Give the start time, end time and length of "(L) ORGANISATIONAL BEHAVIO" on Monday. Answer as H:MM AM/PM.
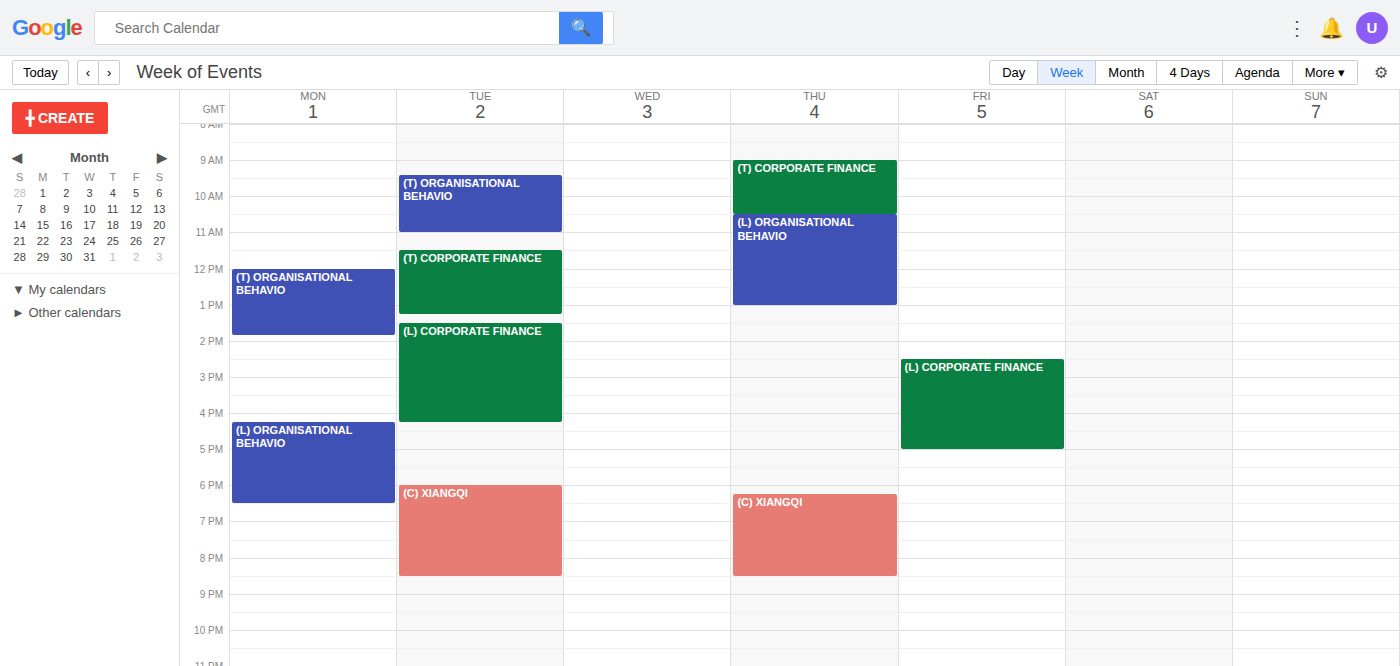
4:15 PM to 6:30 PM, 2 hours 15 minutes